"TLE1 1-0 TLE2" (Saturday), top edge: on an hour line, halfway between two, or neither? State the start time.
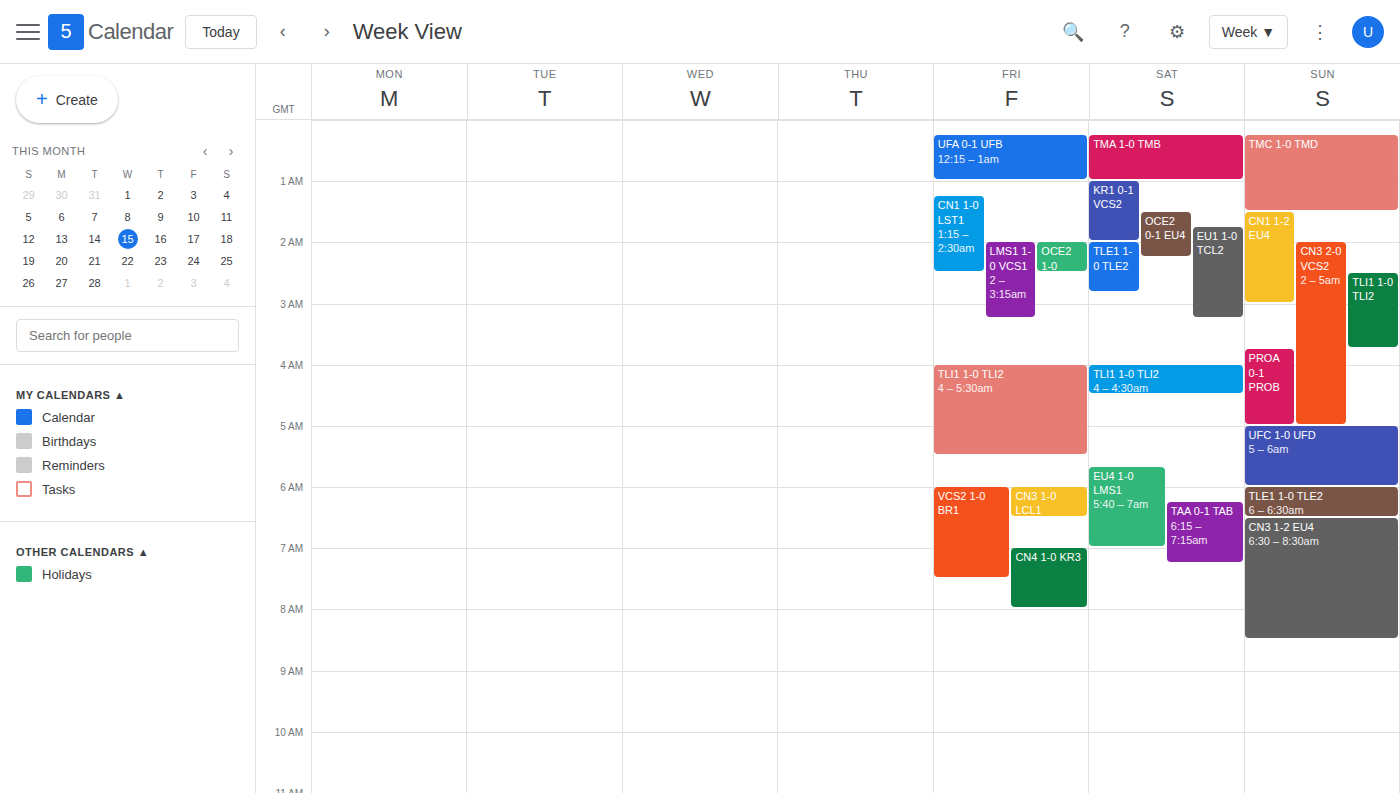
2:00 AM -- exactly on the 2 AM line.